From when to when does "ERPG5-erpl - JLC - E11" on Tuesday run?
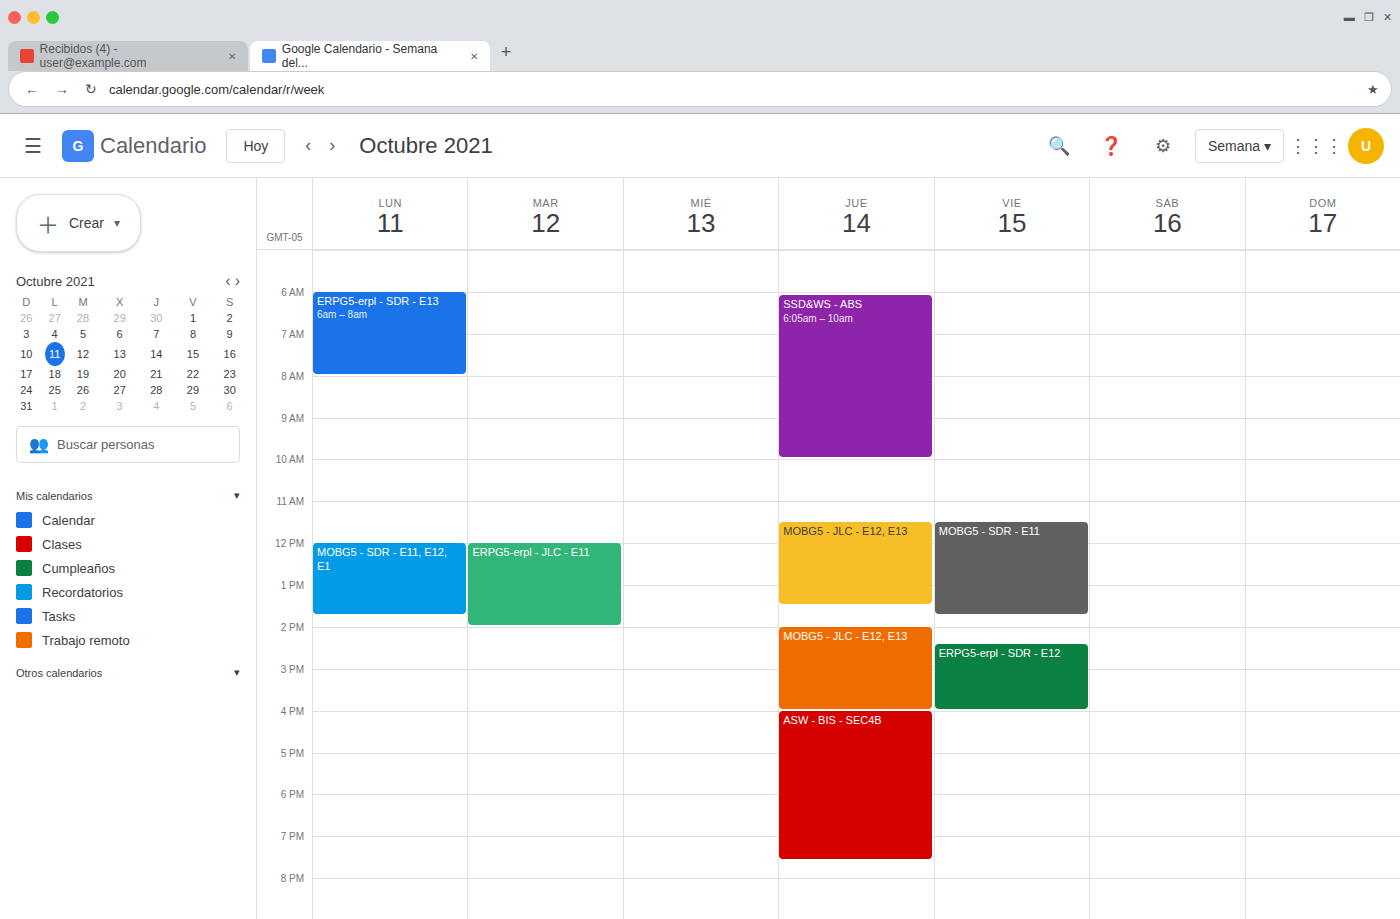
12:00 PM to 2:00 PM